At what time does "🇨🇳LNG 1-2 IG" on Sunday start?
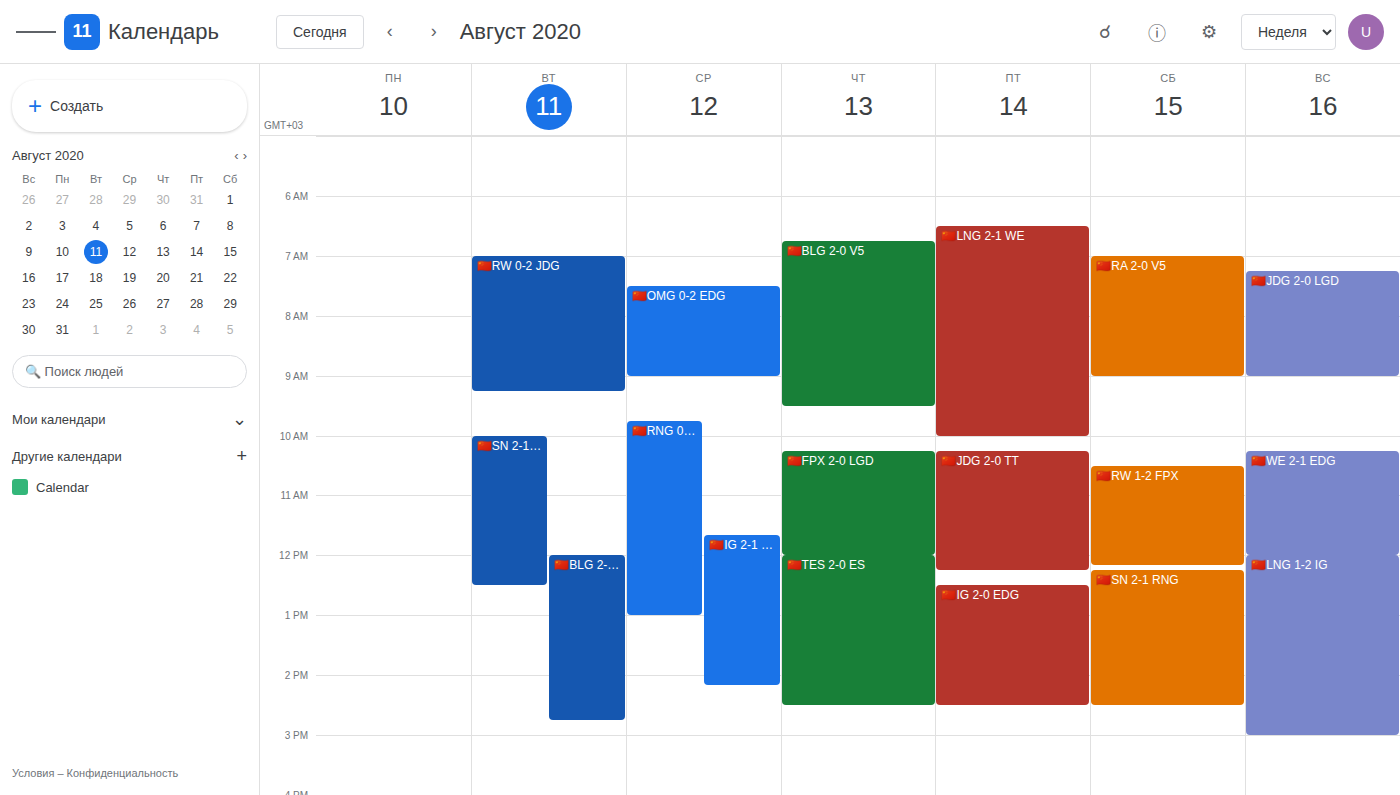
12:00 PM